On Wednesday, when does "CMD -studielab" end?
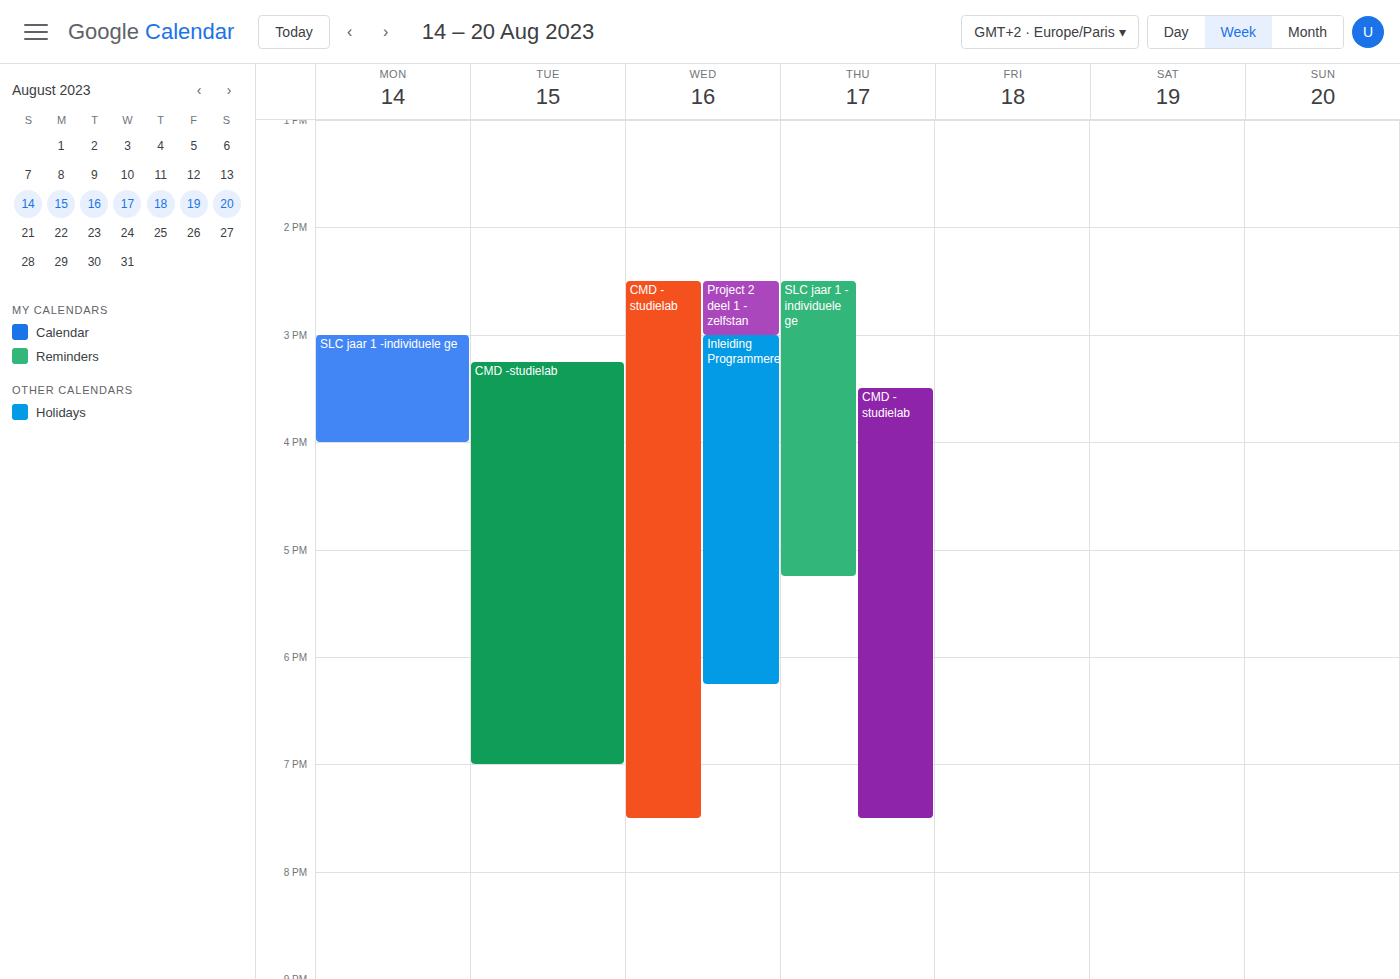
7:30 PM